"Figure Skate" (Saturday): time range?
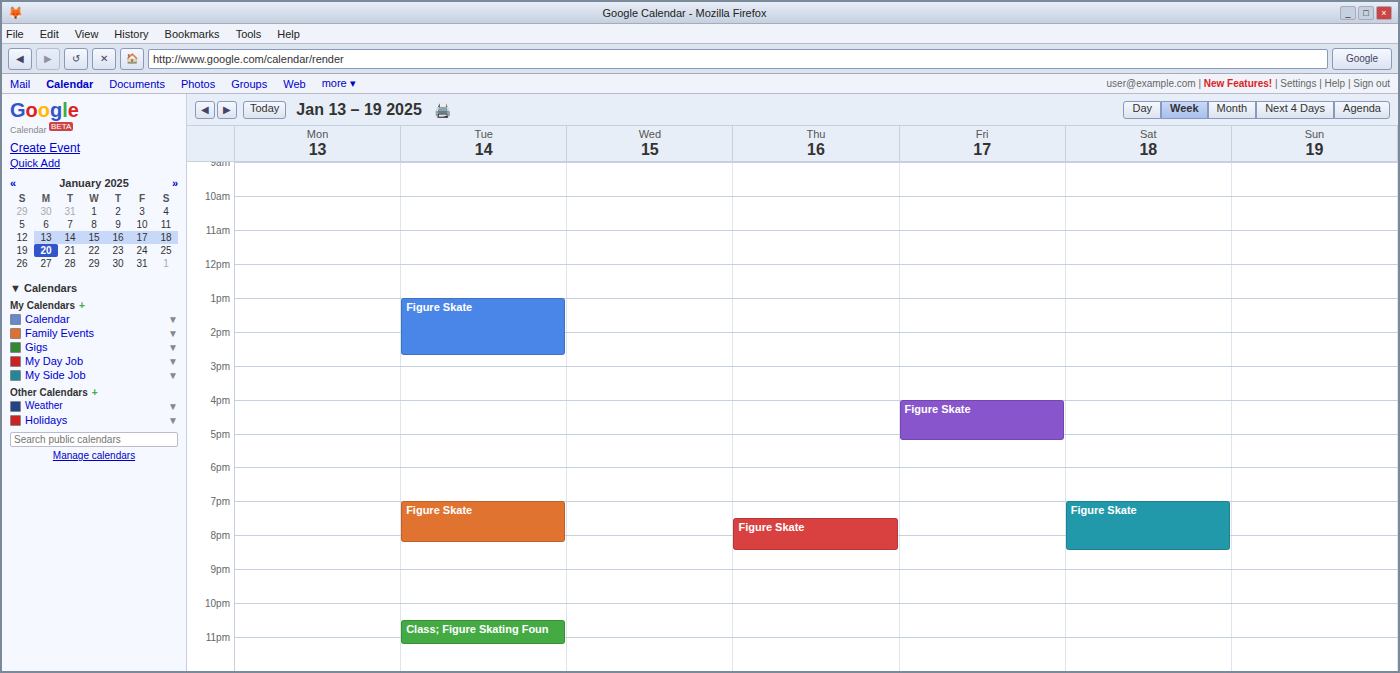
7:00 PM to 8:30 PM